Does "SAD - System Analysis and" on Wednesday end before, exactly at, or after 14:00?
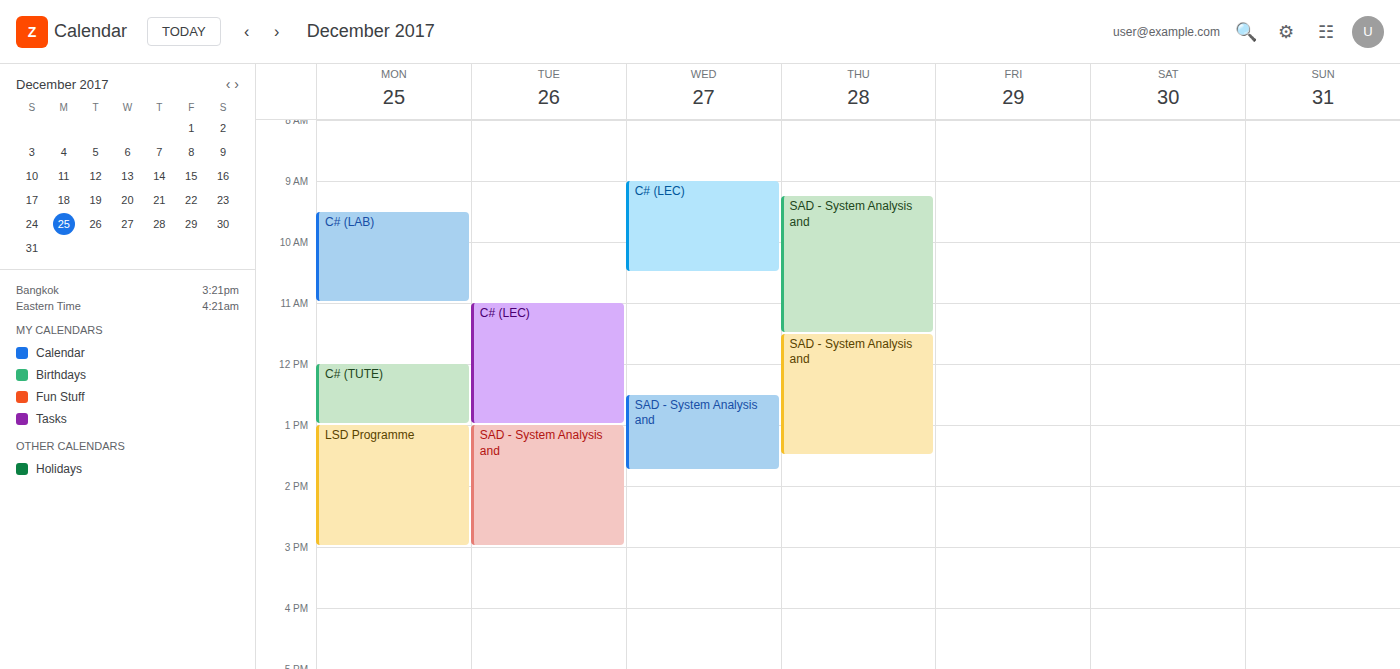
13:45 -- before 14:00, 15 minutes above the 14:00 line.